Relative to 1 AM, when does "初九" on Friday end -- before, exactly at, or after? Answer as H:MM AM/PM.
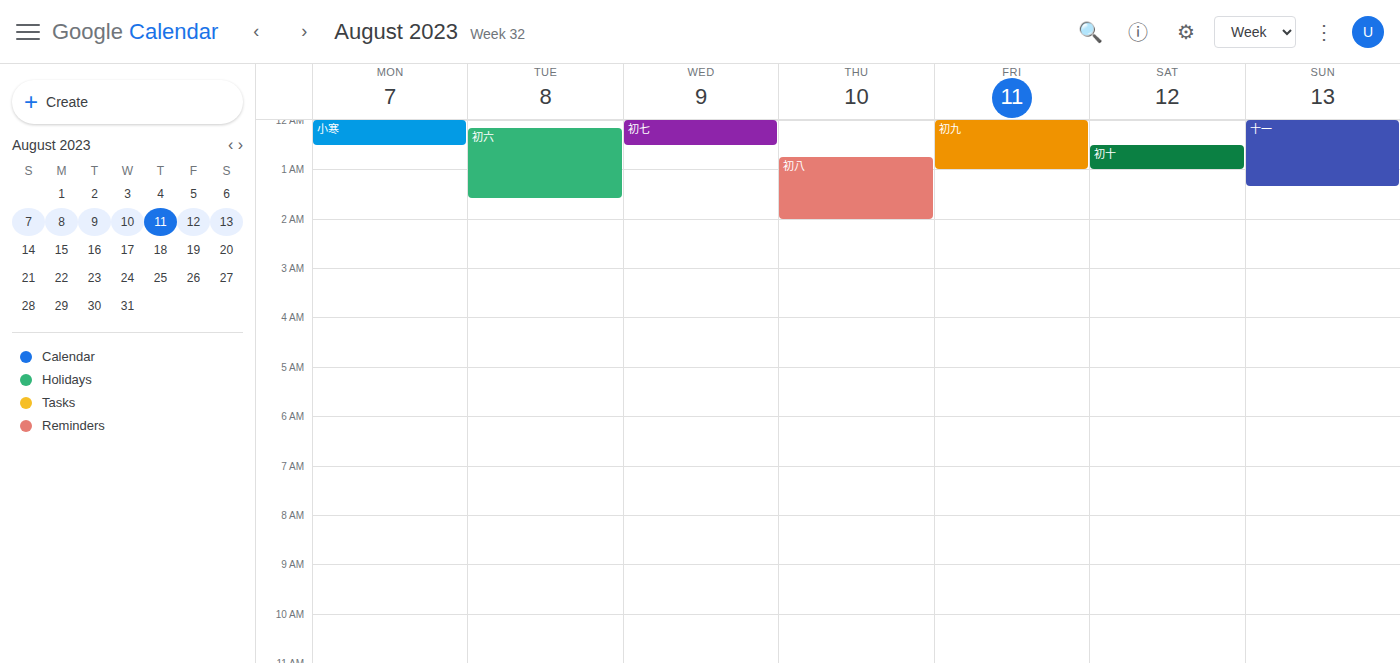
1:00 AM -- exactly at 1 AM, on the 1 AM line.